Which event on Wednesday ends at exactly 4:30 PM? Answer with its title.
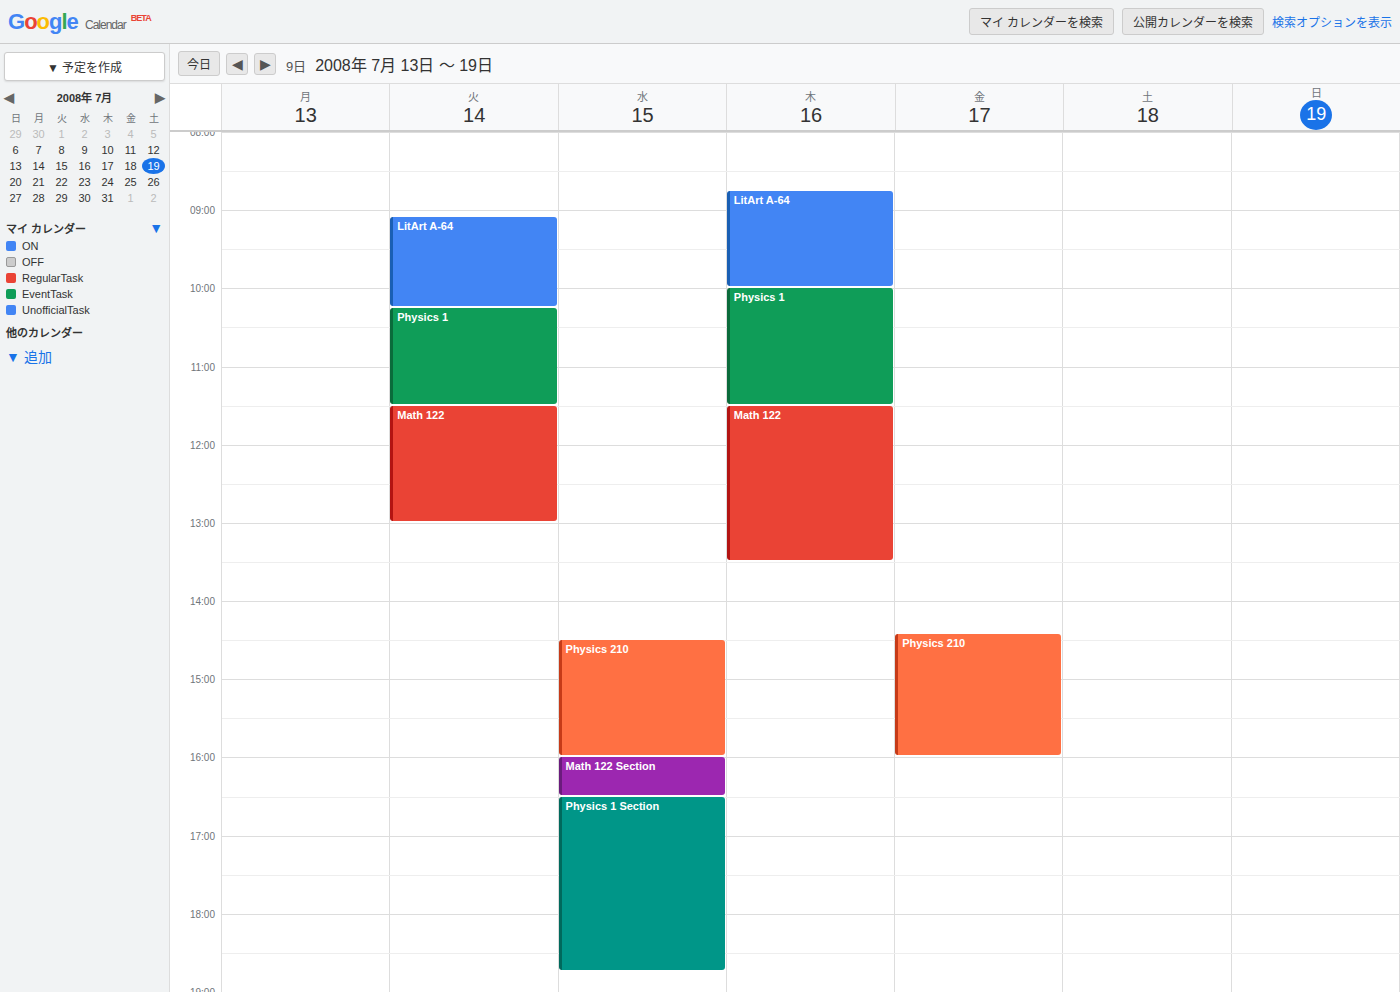
"Math 122 Section"